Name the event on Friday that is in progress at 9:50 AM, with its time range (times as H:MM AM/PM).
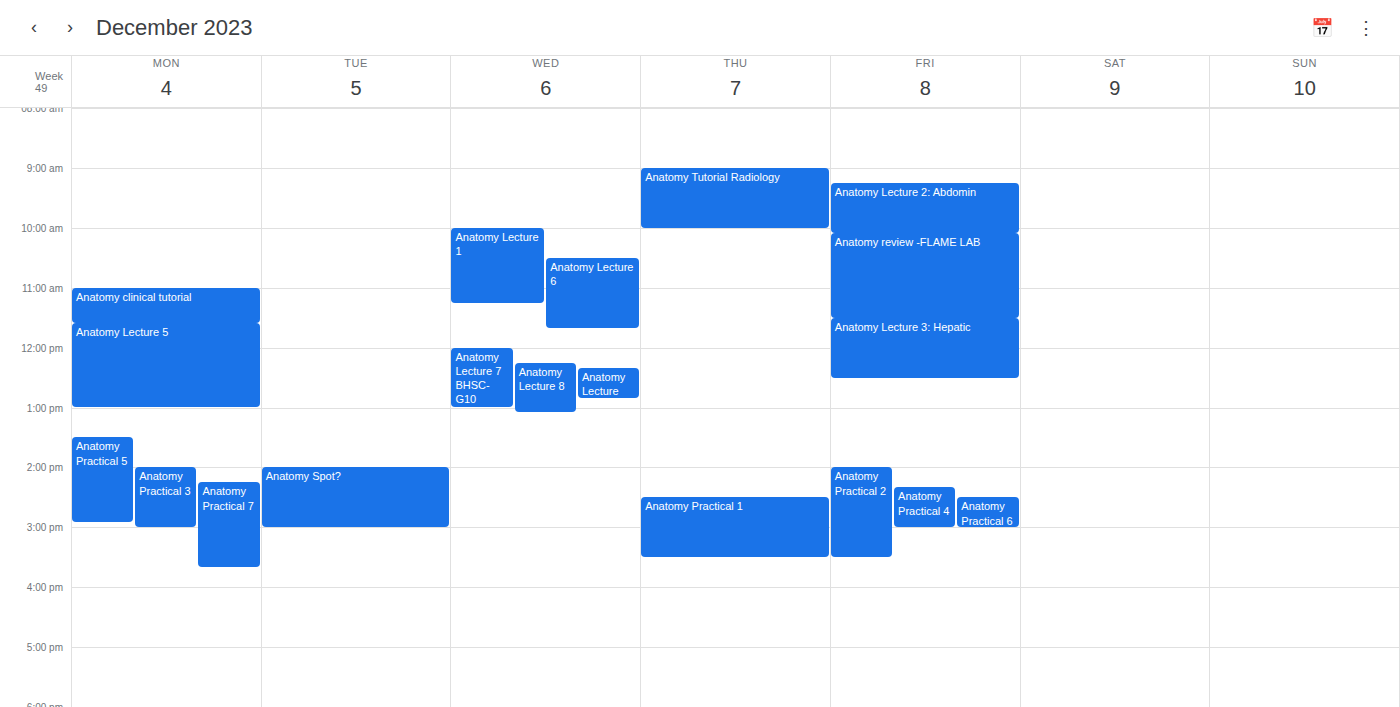
"Anatomy Lecture 2: Abdomin", 9:15 AM to 10:05 AM